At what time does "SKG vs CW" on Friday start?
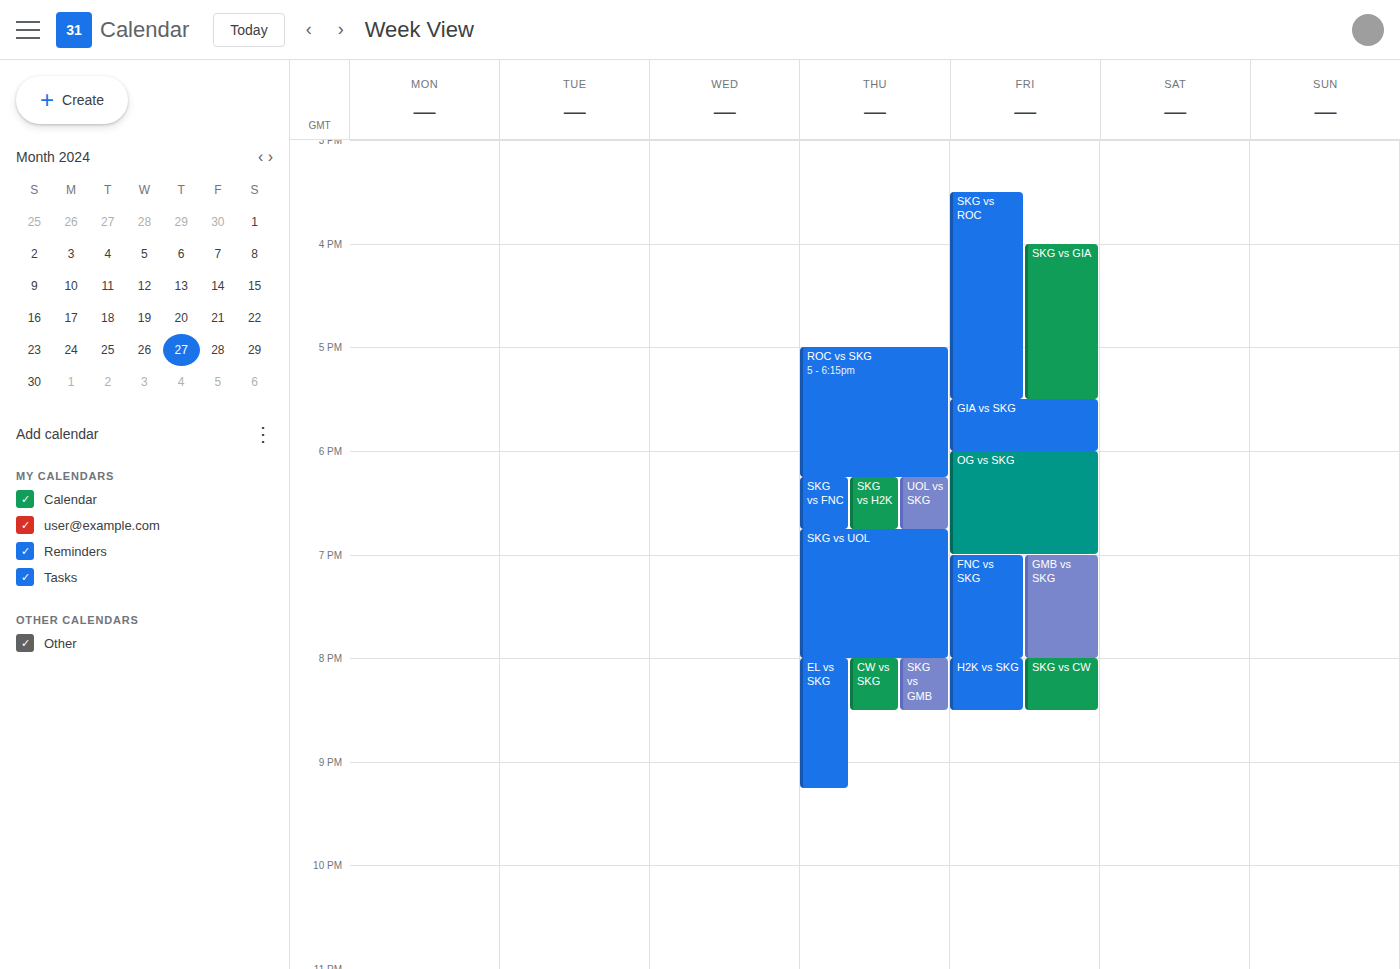
20:00